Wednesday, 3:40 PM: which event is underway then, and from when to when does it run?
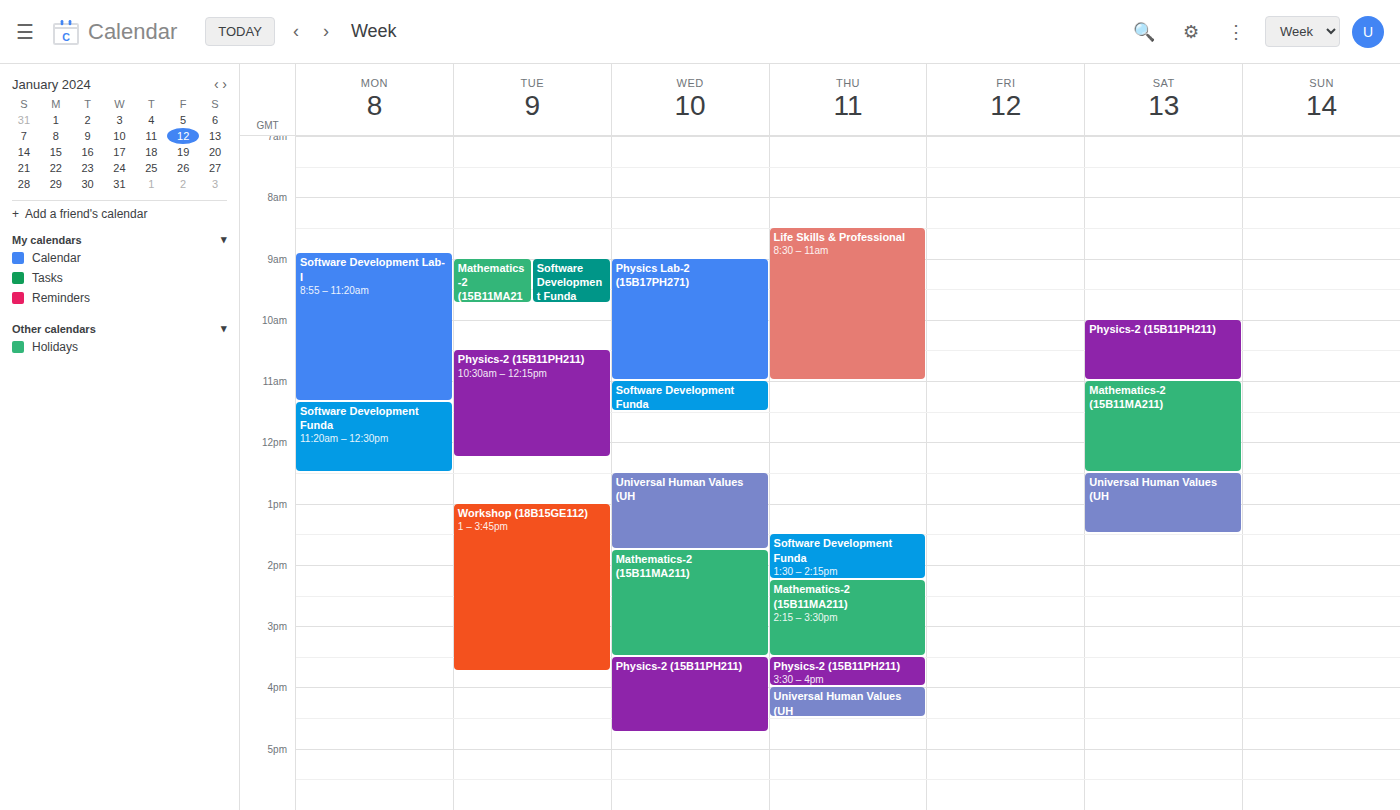
"Physics-2 (15B11PH211)", 3:30 PM to 4:45 PM